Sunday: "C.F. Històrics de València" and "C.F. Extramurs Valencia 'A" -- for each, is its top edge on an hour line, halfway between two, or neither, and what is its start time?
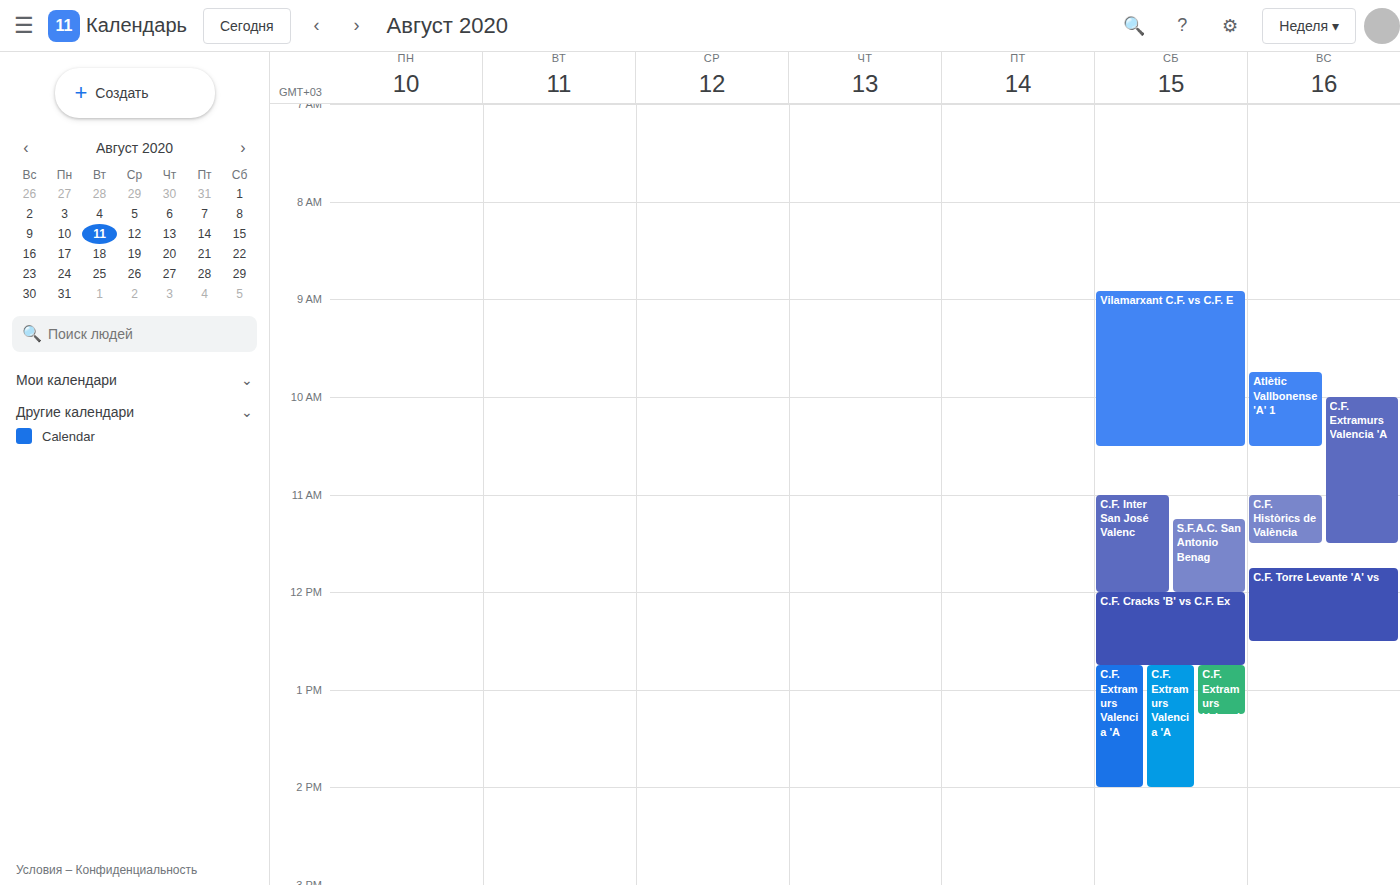
"C.F. Històrics de València": 11:00 AM, exactly on the 11 AM line. "C.F. Extramurs Valencia 'A": 10:00 AM, exactly on the 10 AM line.